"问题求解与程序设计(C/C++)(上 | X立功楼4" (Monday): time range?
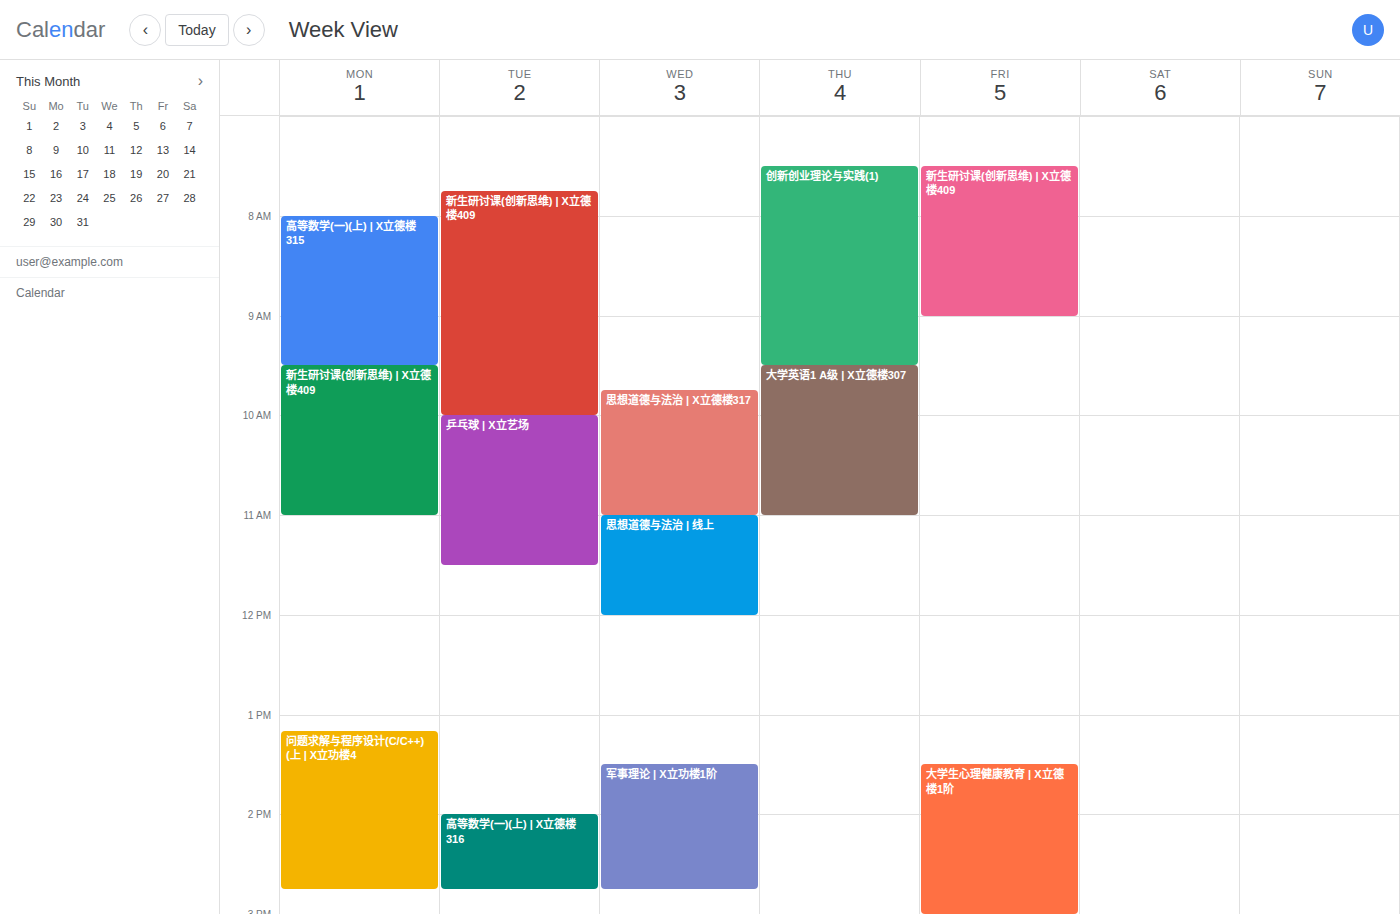
1:10 PM to 2:45 PM